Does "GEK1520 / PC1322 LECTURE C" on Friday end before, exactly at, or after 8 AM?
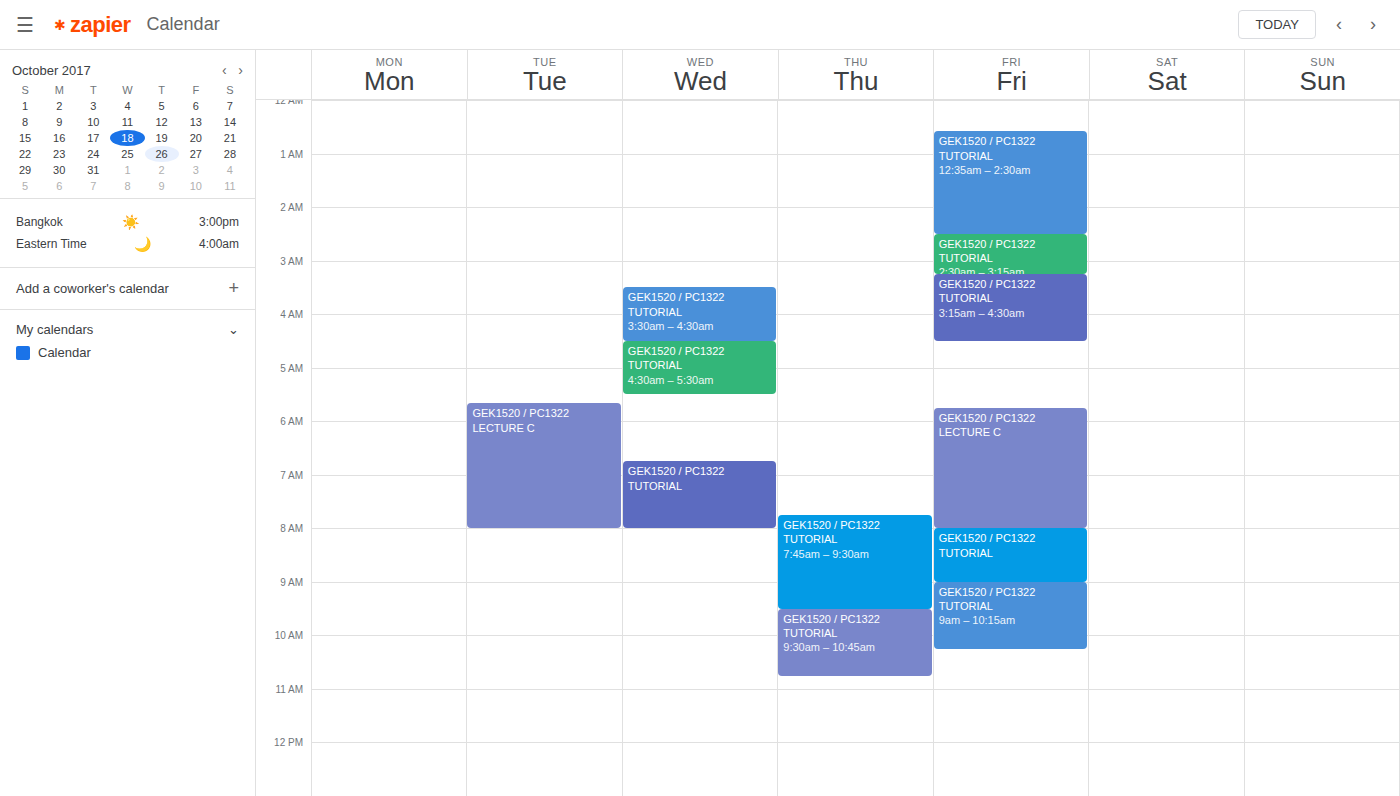
8:00 AM -- exactly at 8 AM, on the 8 AM line.